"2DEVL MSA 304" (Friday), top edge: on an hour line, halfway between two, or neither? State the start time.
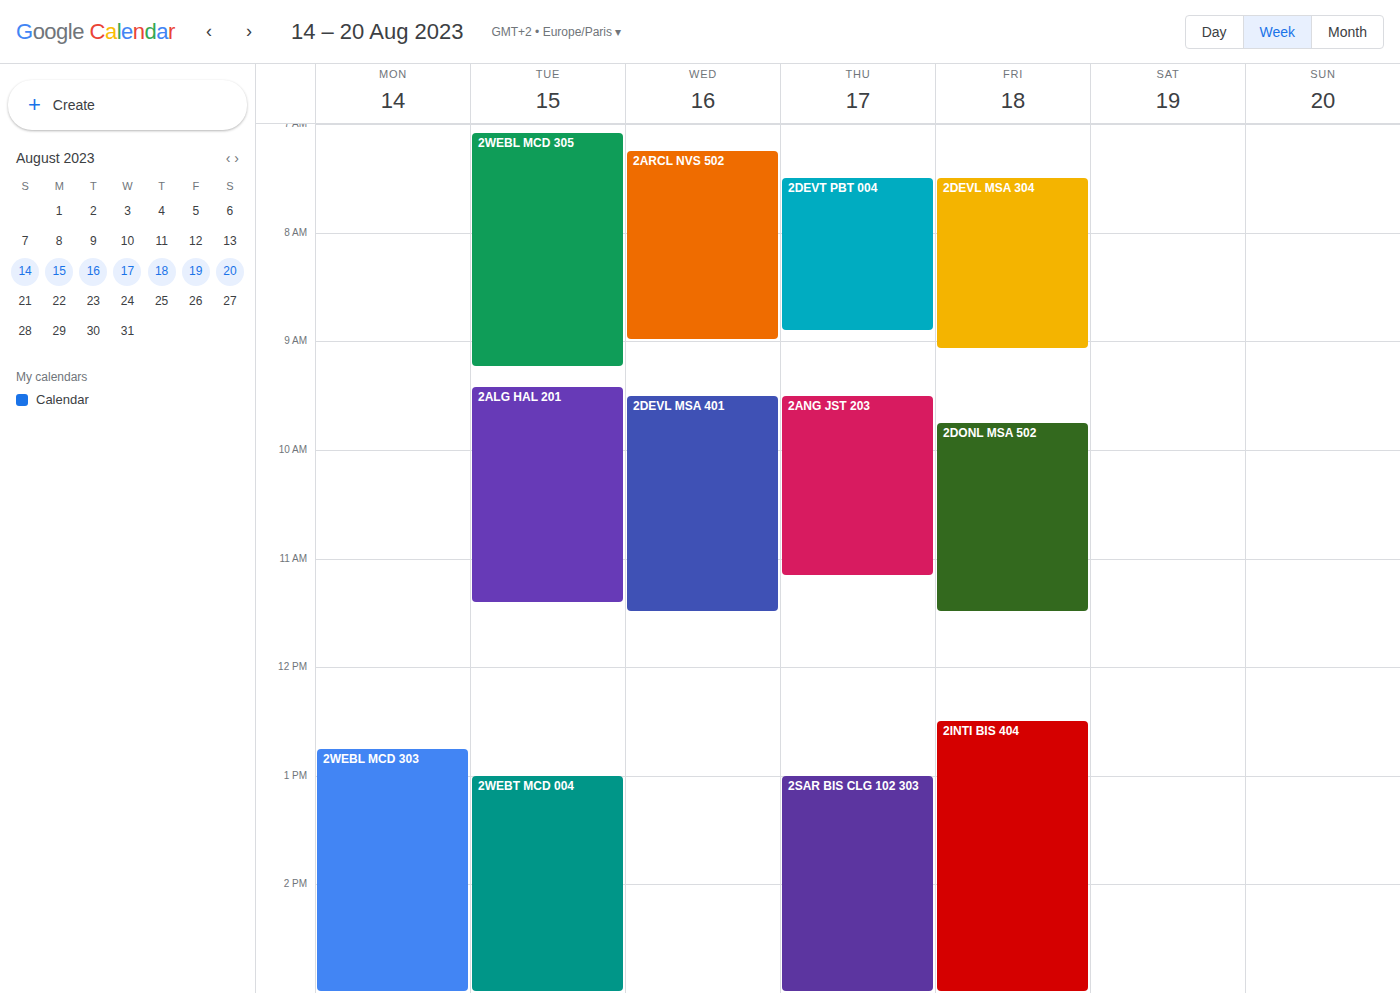
07:30 -- halfway between the 07:00 and 08:00 lines.